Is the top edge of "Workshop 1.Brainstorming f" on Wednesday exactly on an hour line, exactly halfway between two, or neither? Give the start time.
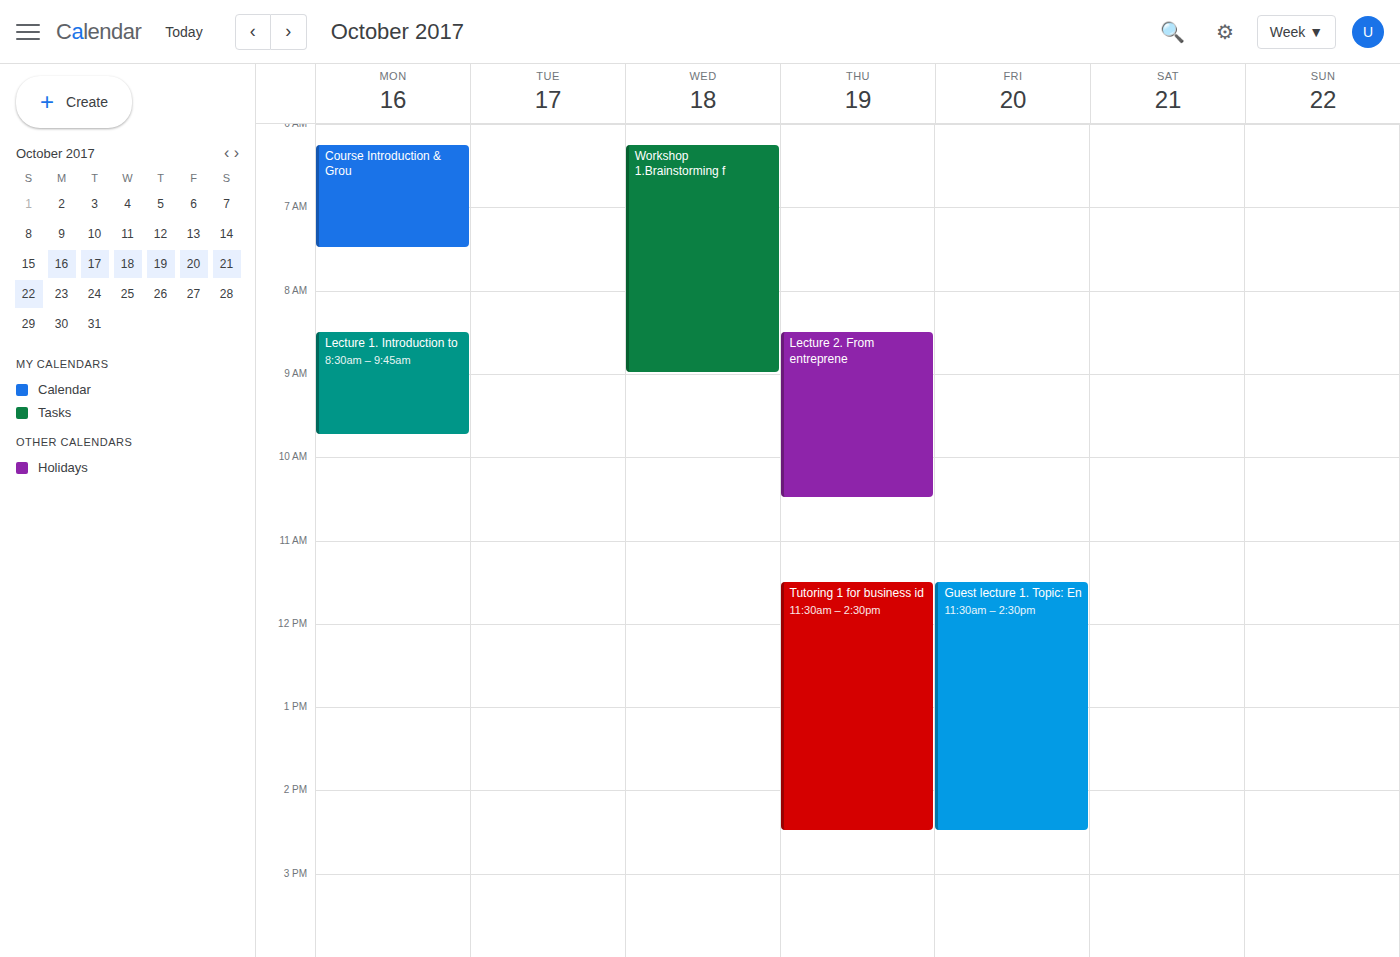
6:15 AM -- neither: a quarter of the way from the 6 AM line to the 7 AM line.